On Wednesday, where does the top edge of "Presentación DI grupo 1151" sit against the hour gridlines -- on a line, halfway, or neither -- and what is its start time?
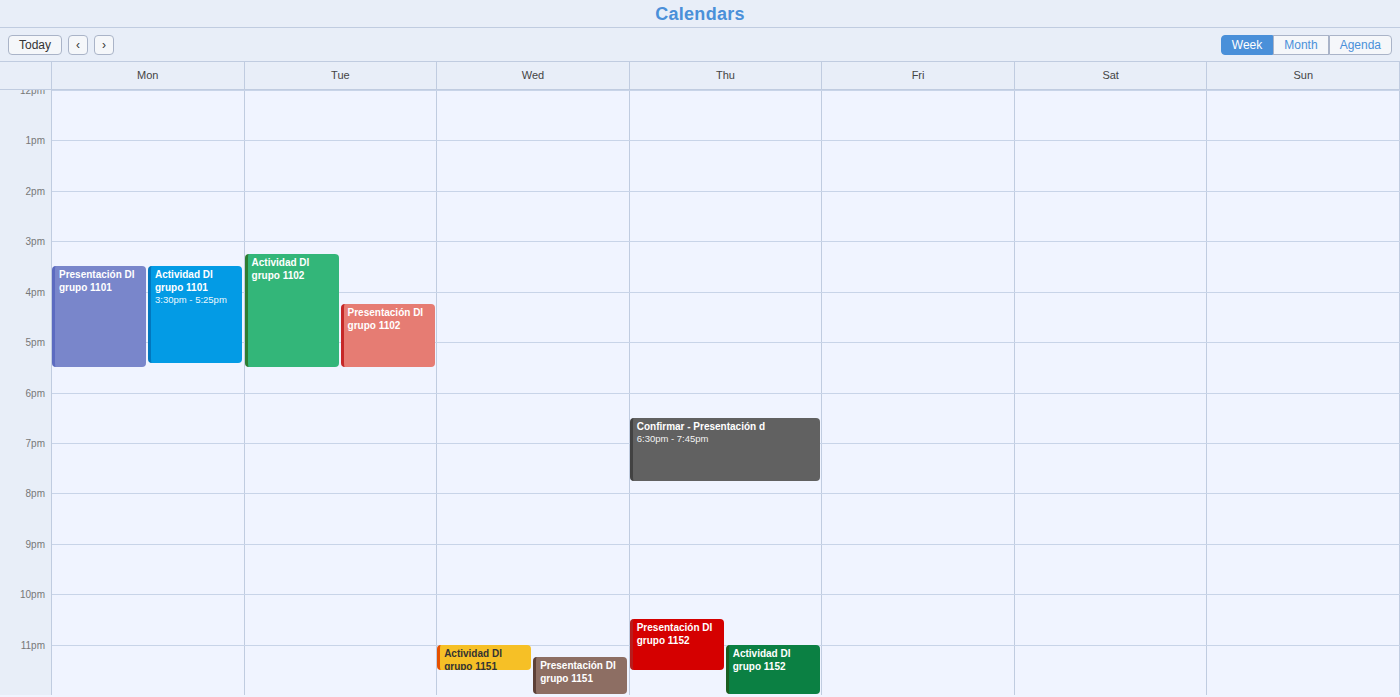
23:15 -- neither: a quarter of the way from the 23:00 line to the 24:00 line.